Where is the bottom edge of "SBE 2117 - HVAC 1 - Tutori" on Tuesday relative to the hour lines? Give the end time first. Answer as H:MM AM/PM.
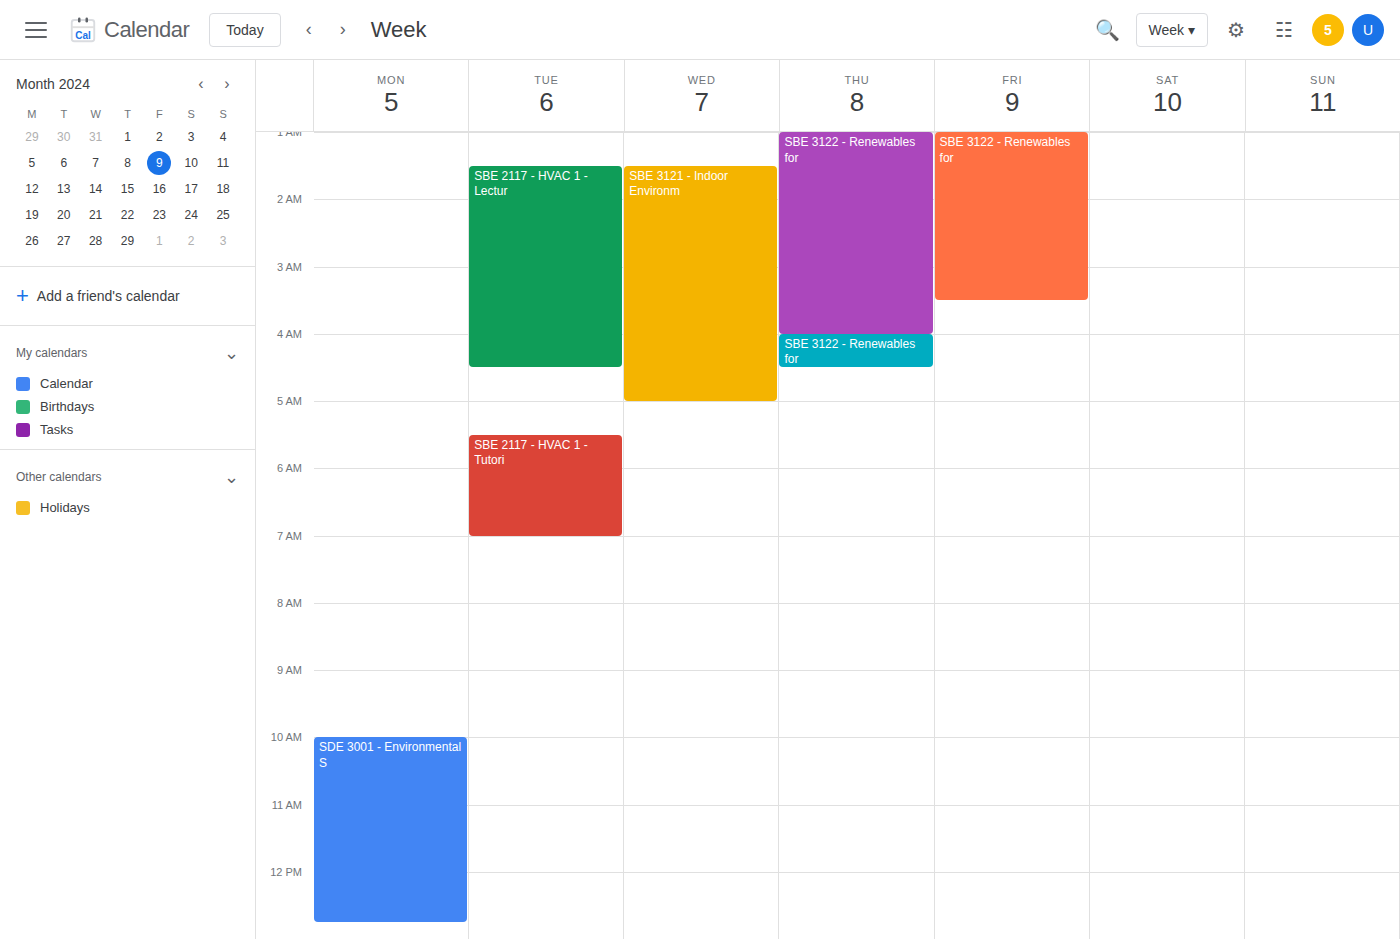
7:00 AM -- exactly on the 7 AM line.